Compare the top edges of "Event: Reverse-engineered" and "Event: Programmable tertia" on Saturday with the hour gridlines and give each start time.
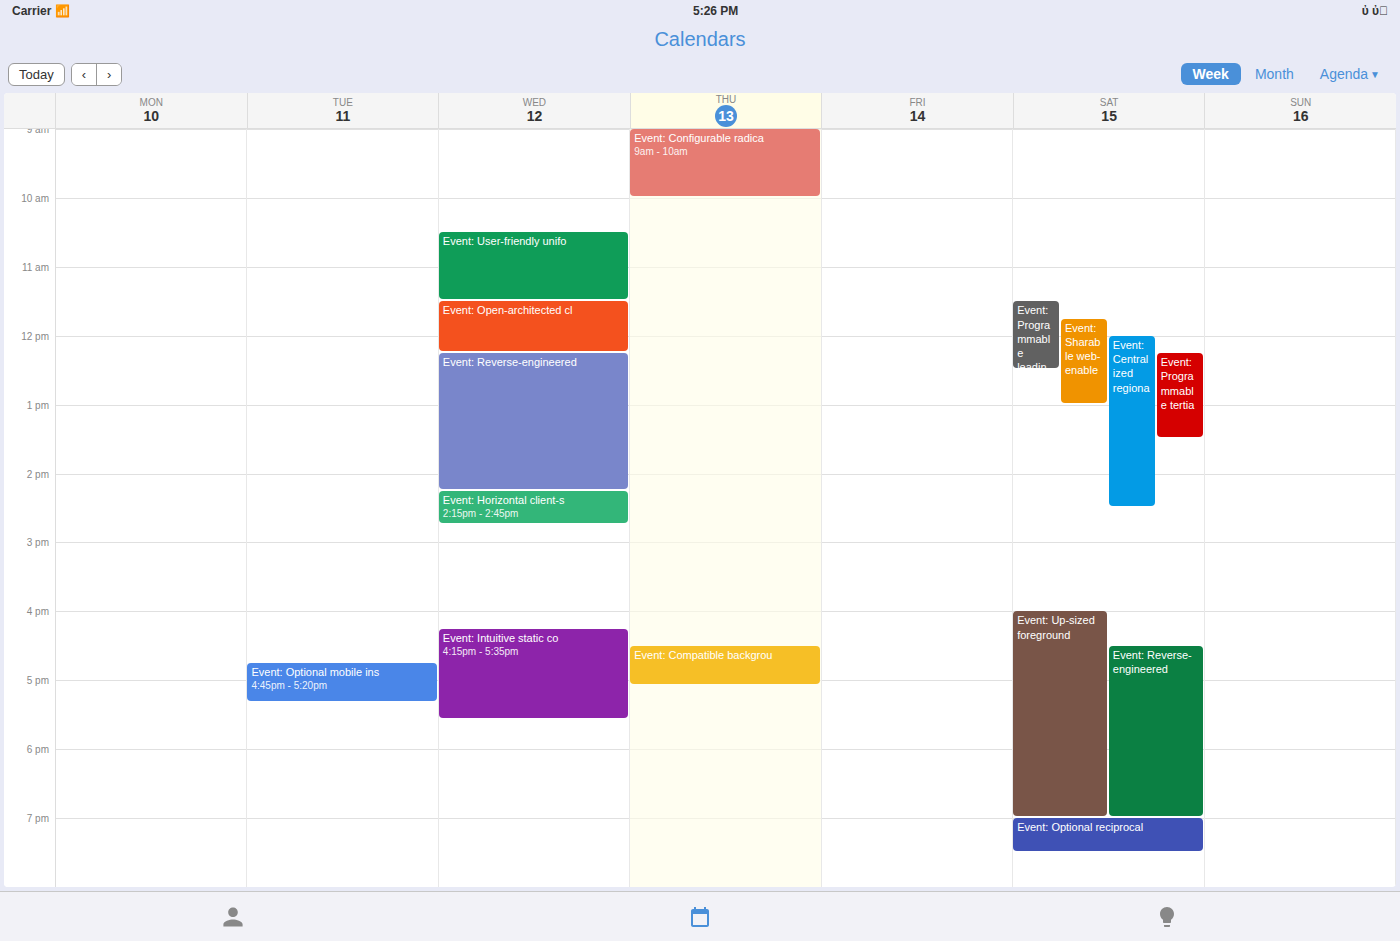
"Event: Reverse-engineered": 4:30 PM, halfway between the 4 PM and 5 PM lines. "Event: Programmable tertia": 12:15 PM, neither: a quarter of the way from the 12 PM line to the 1 PM line.